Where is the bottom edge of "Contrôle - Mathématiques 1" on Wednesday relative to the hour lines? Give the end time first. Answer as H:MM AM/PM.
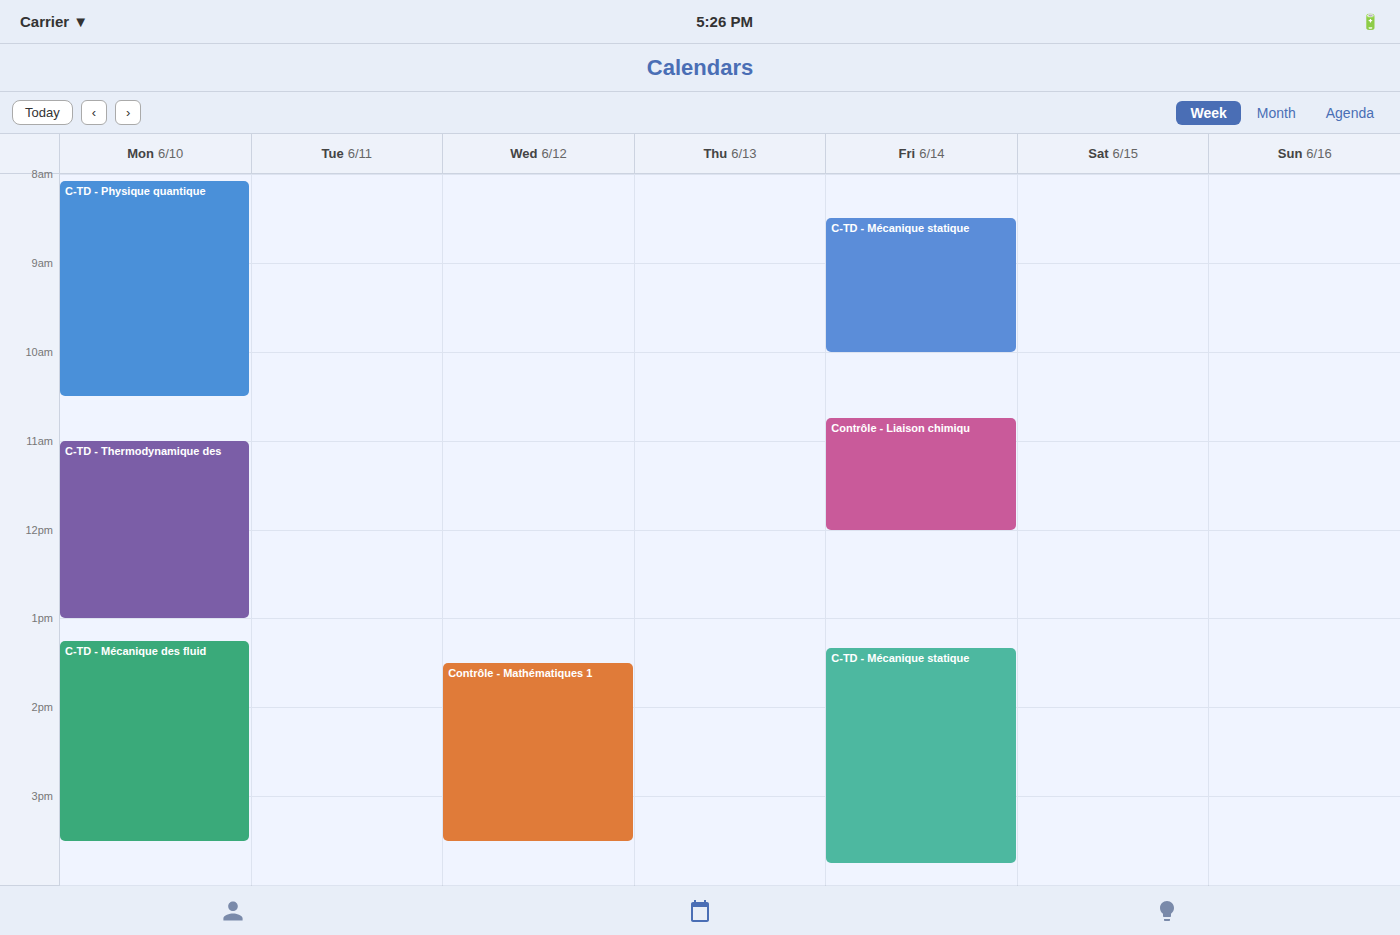
3:30 PM -- halfway between the 3 PM and 4 PM lines.